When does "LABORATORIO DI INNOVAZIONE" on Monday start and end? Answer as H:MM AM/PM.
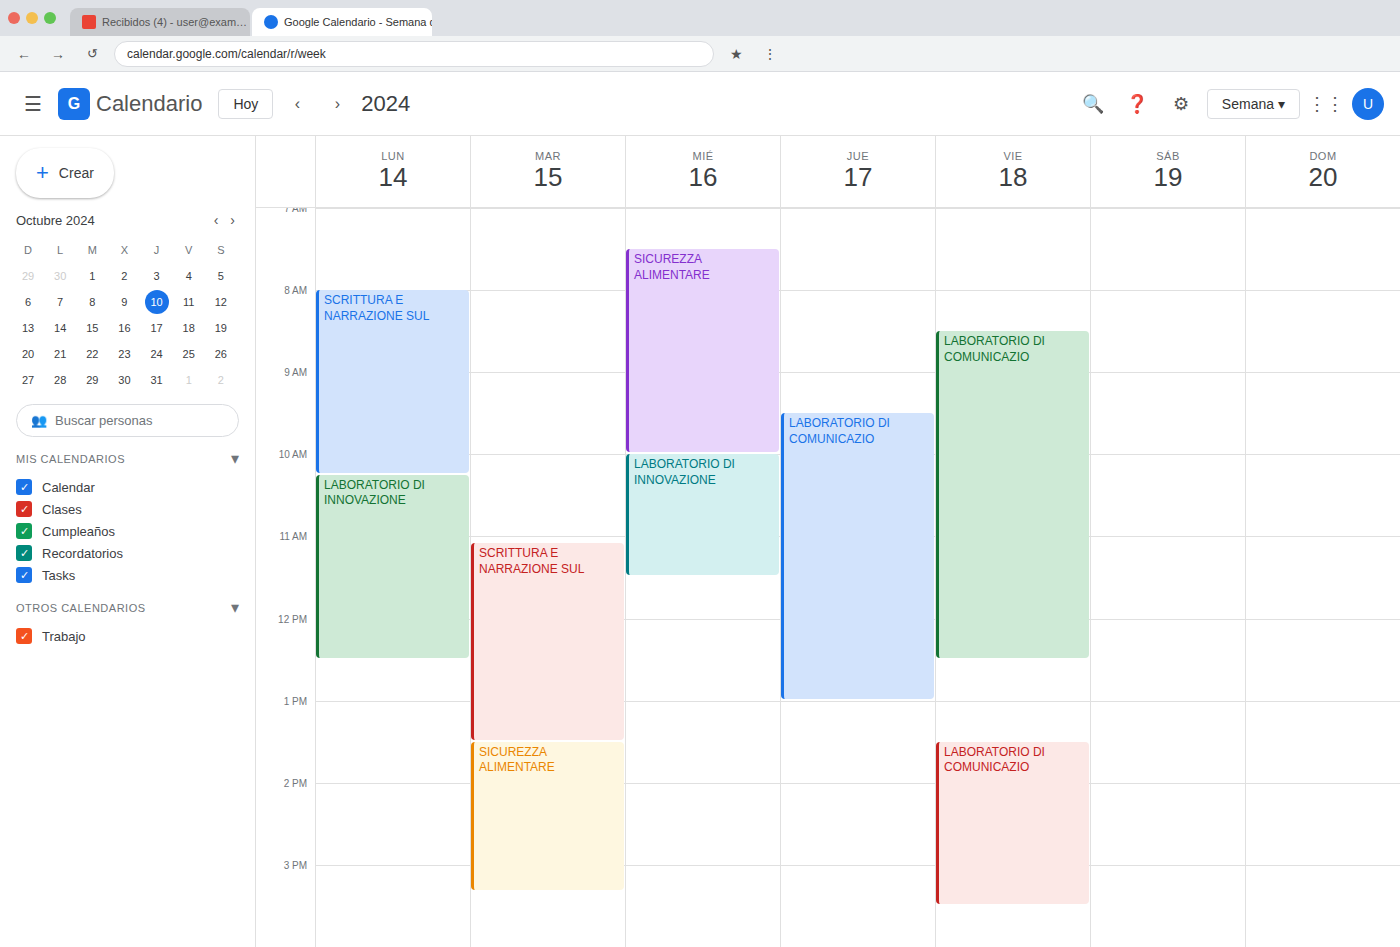
10:15 AM to 12:30 PM